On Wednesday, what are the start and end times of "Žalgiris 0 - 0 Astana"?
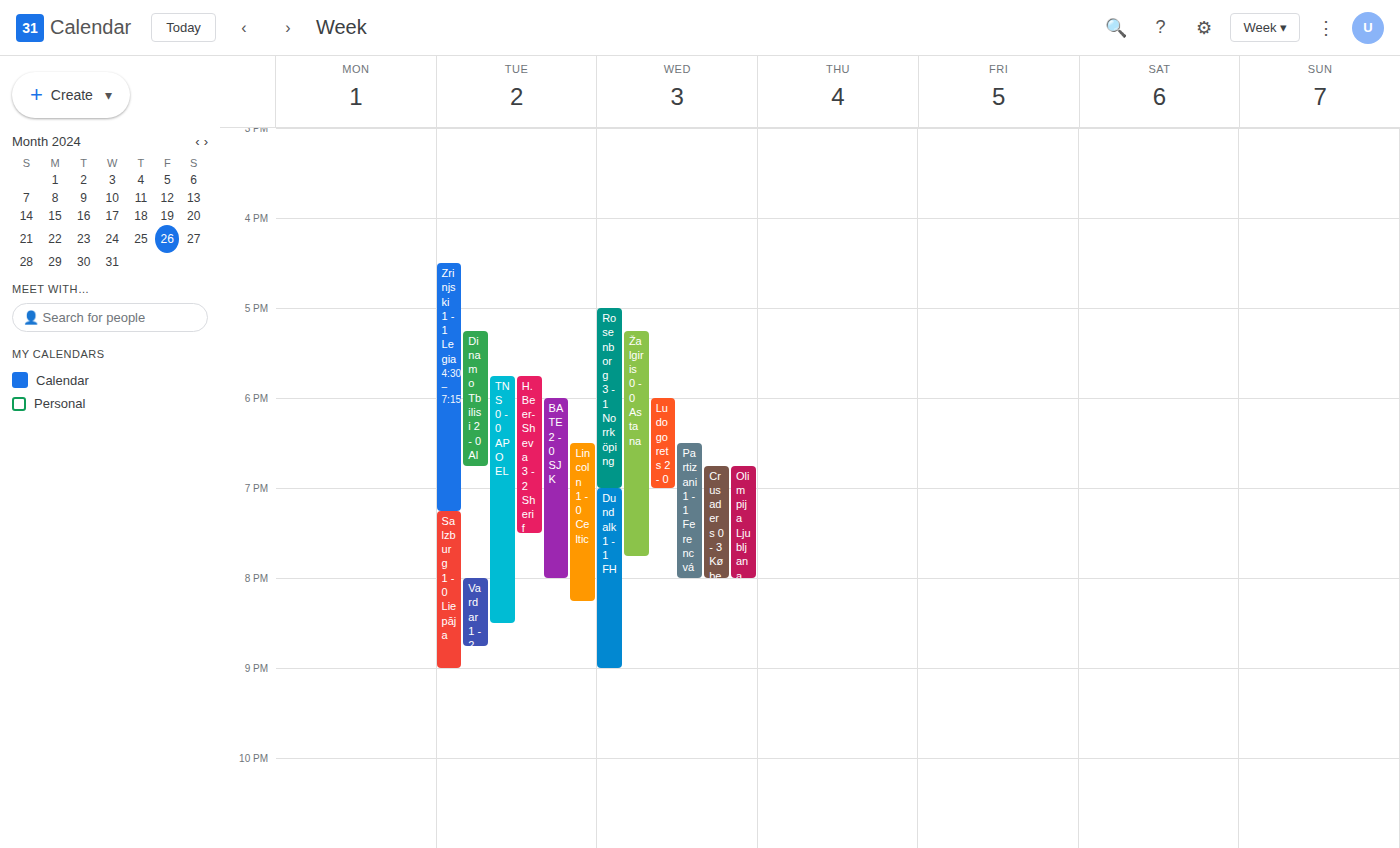
5:15 PM to 7:45 PM